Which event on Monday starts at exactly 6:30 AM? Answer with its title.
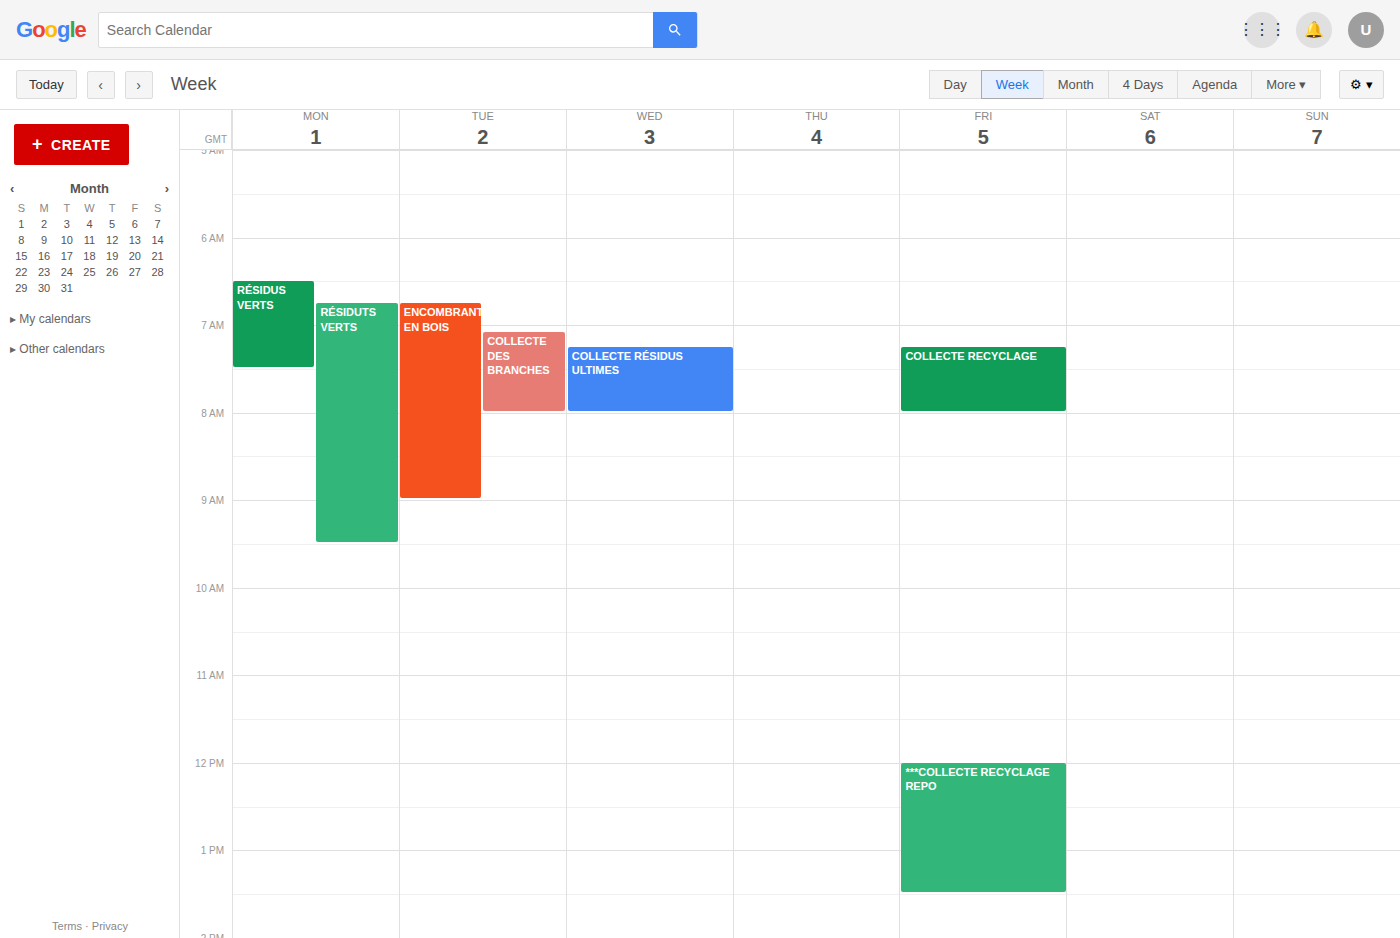
"RÉSIDUS VERTS"